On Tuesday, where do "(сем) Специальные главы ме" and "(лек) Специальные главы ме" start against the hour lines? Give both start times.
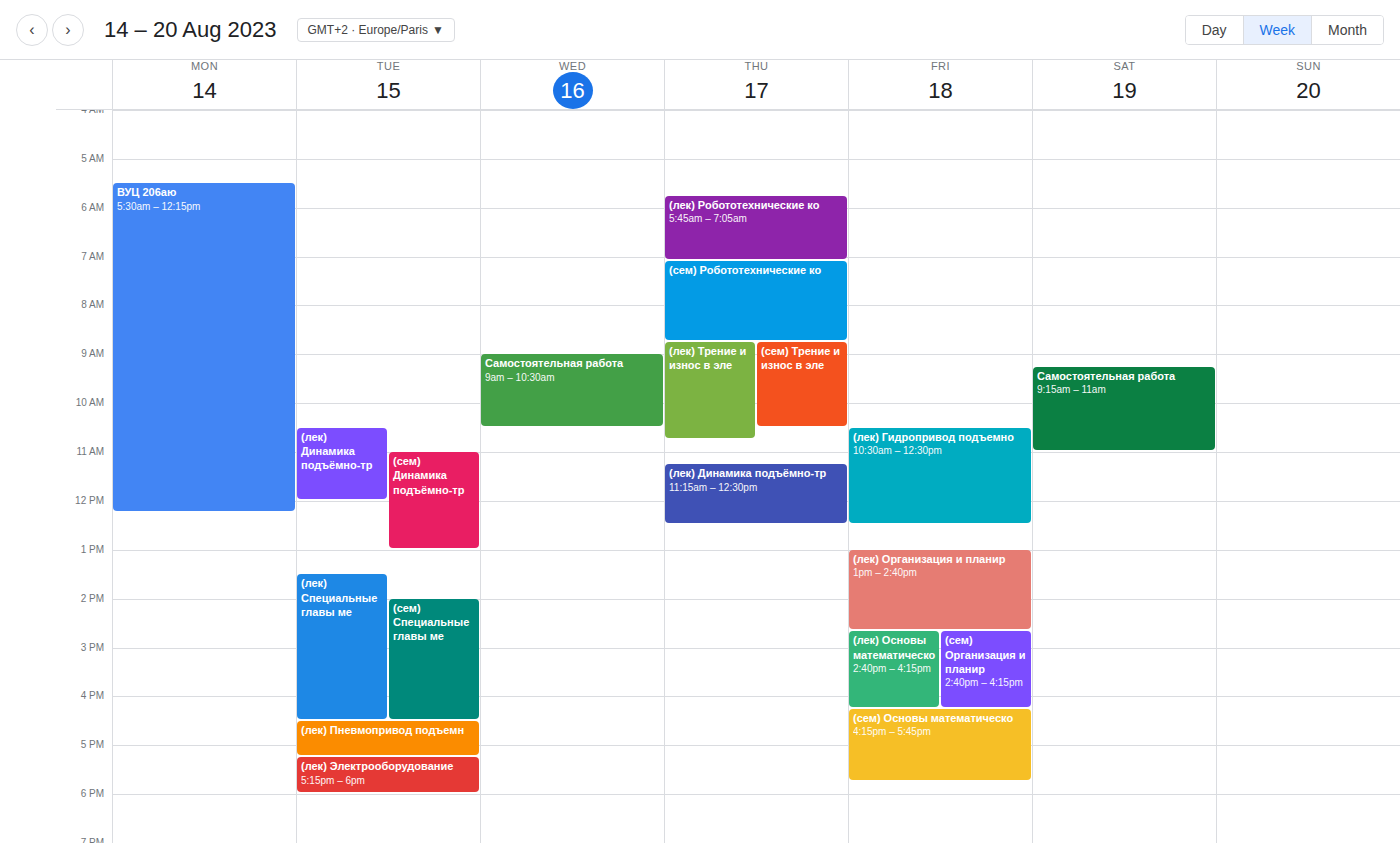
"(сем) Специальные главы ме": 2:00 PM, exactly on the 2 PM line. "(лек) Специальные главы ме": 1:30 PM, halfway between the 1 PM and 2 PM lines.